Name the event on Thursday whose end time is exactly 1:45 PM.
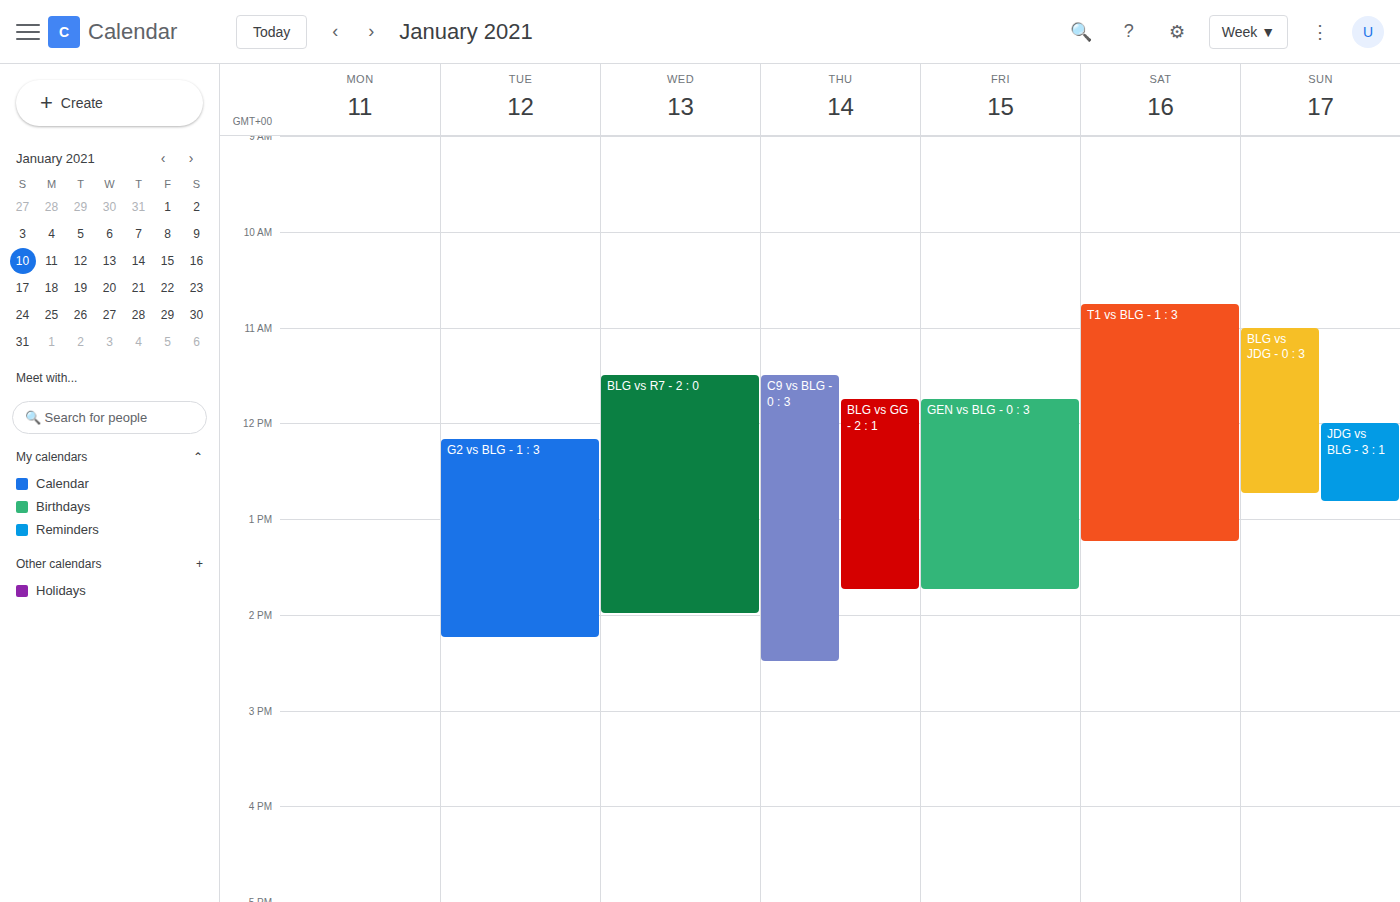
"BLG vs GG - 2 : 1"